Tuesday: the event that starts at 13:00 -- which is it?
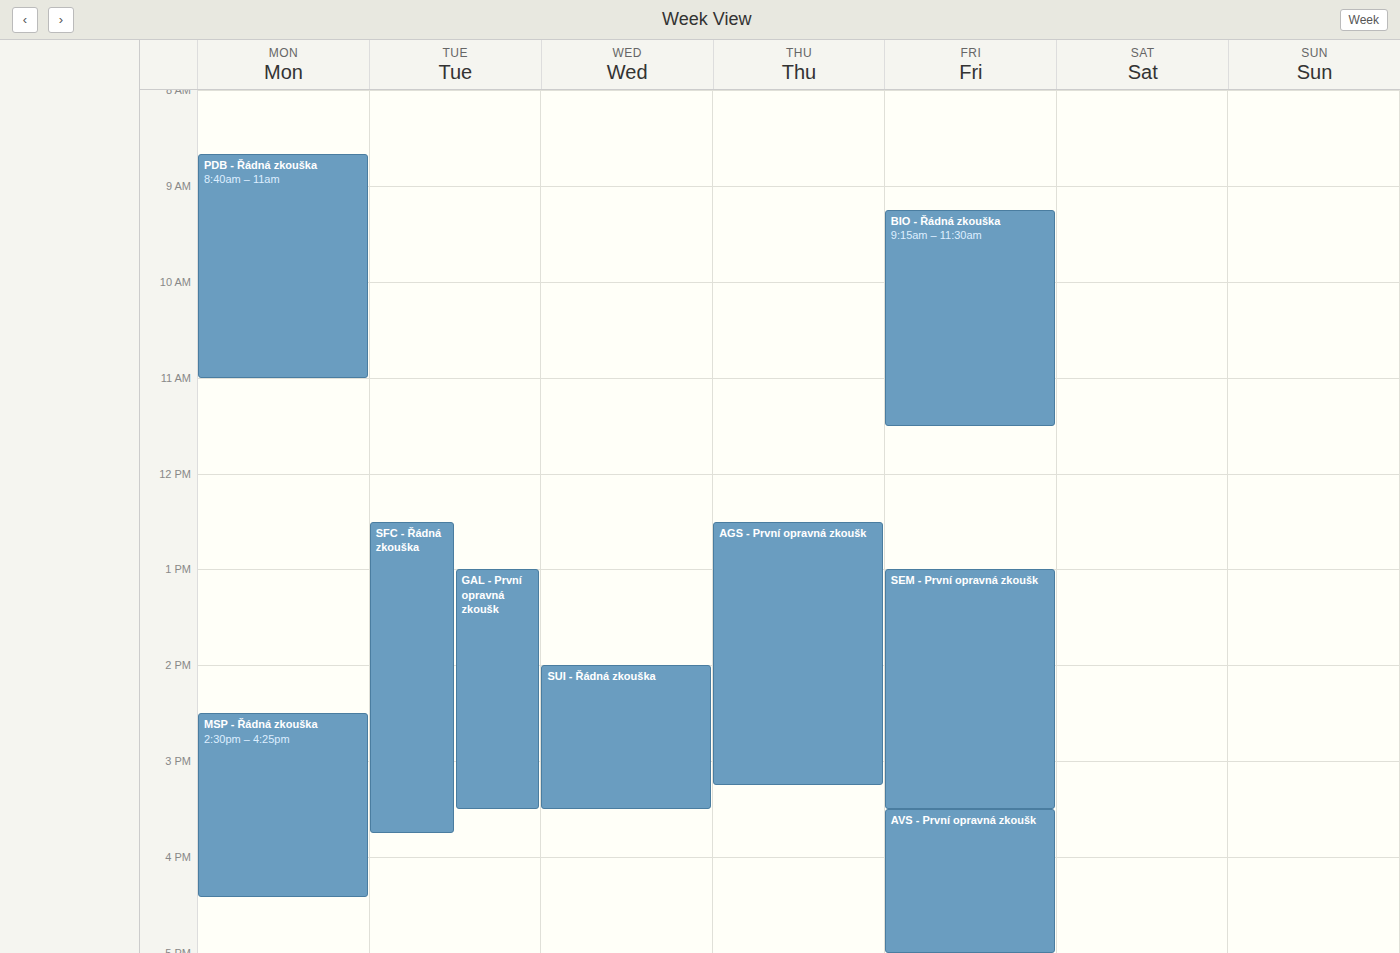
"GAL - První opravná zkoušk"